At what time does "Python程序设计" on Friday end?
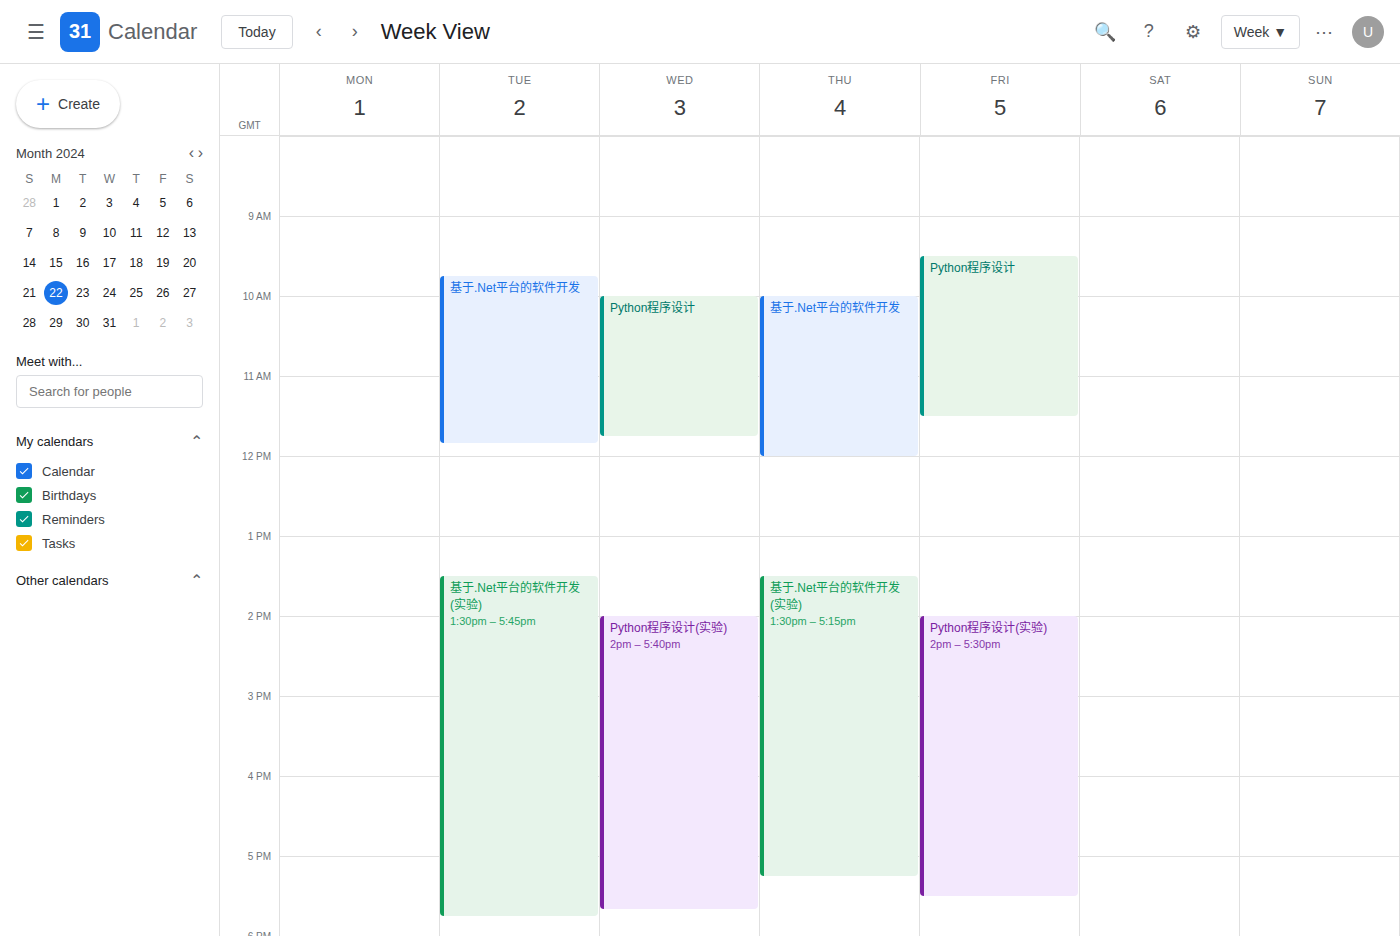
11:30 AM